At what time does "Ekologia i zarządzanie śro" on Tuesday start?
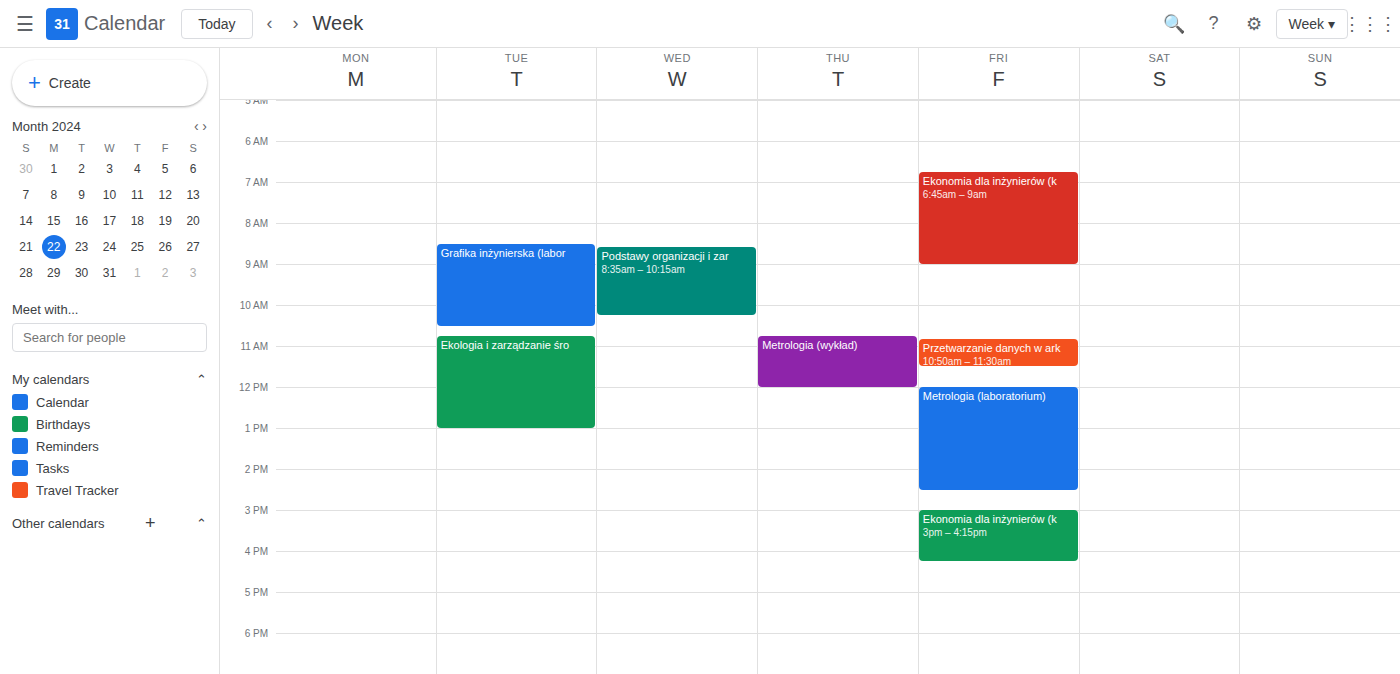
10:45 AM